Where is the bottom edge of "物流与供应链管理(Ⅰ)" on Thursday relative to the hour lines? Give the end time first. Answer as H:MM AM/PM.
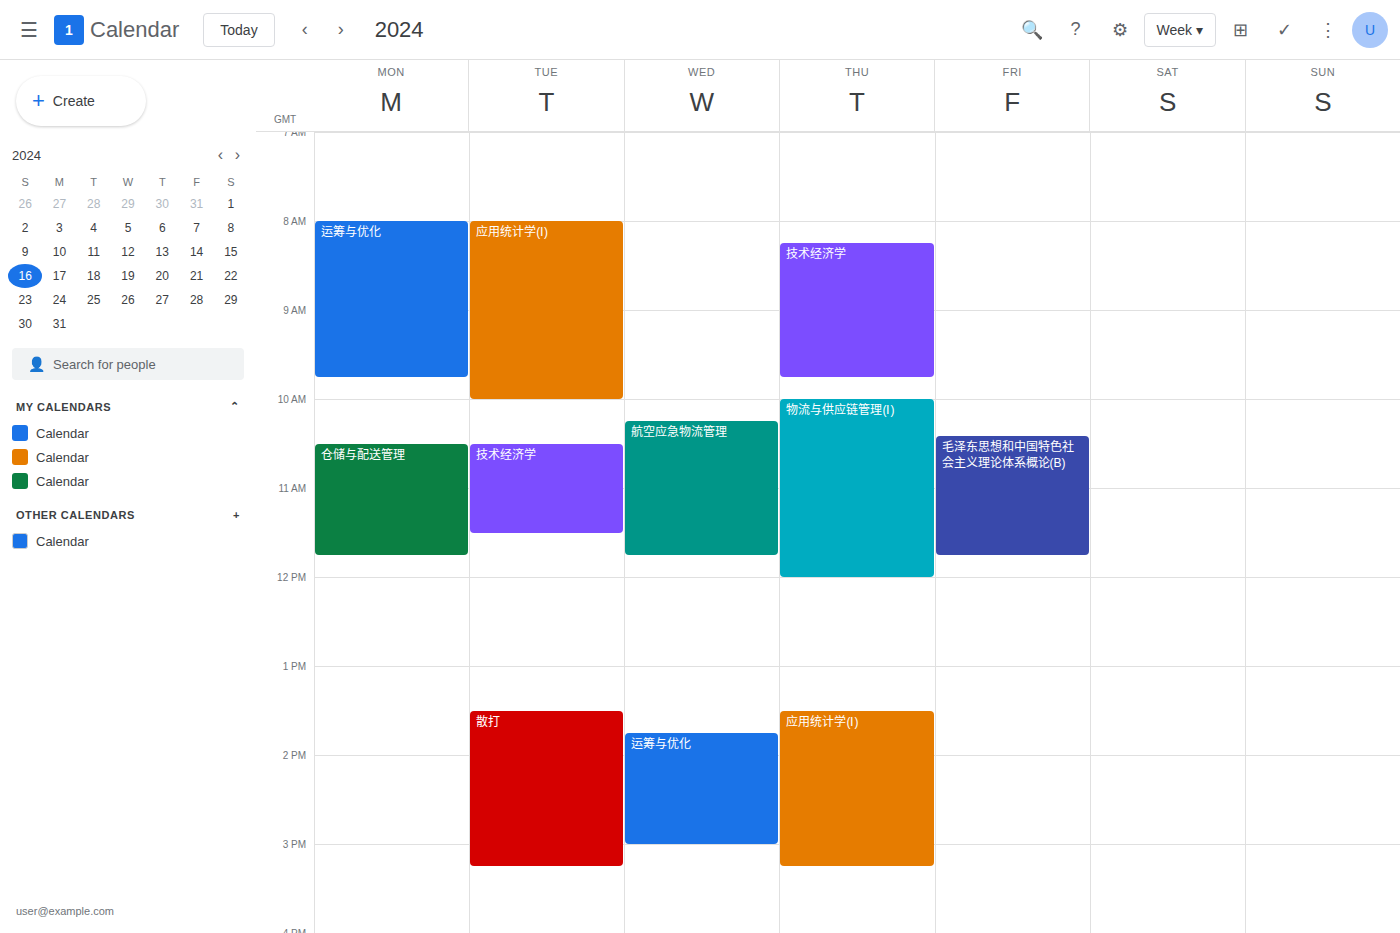
12:00 PM -- exactly on the 12 PM line.